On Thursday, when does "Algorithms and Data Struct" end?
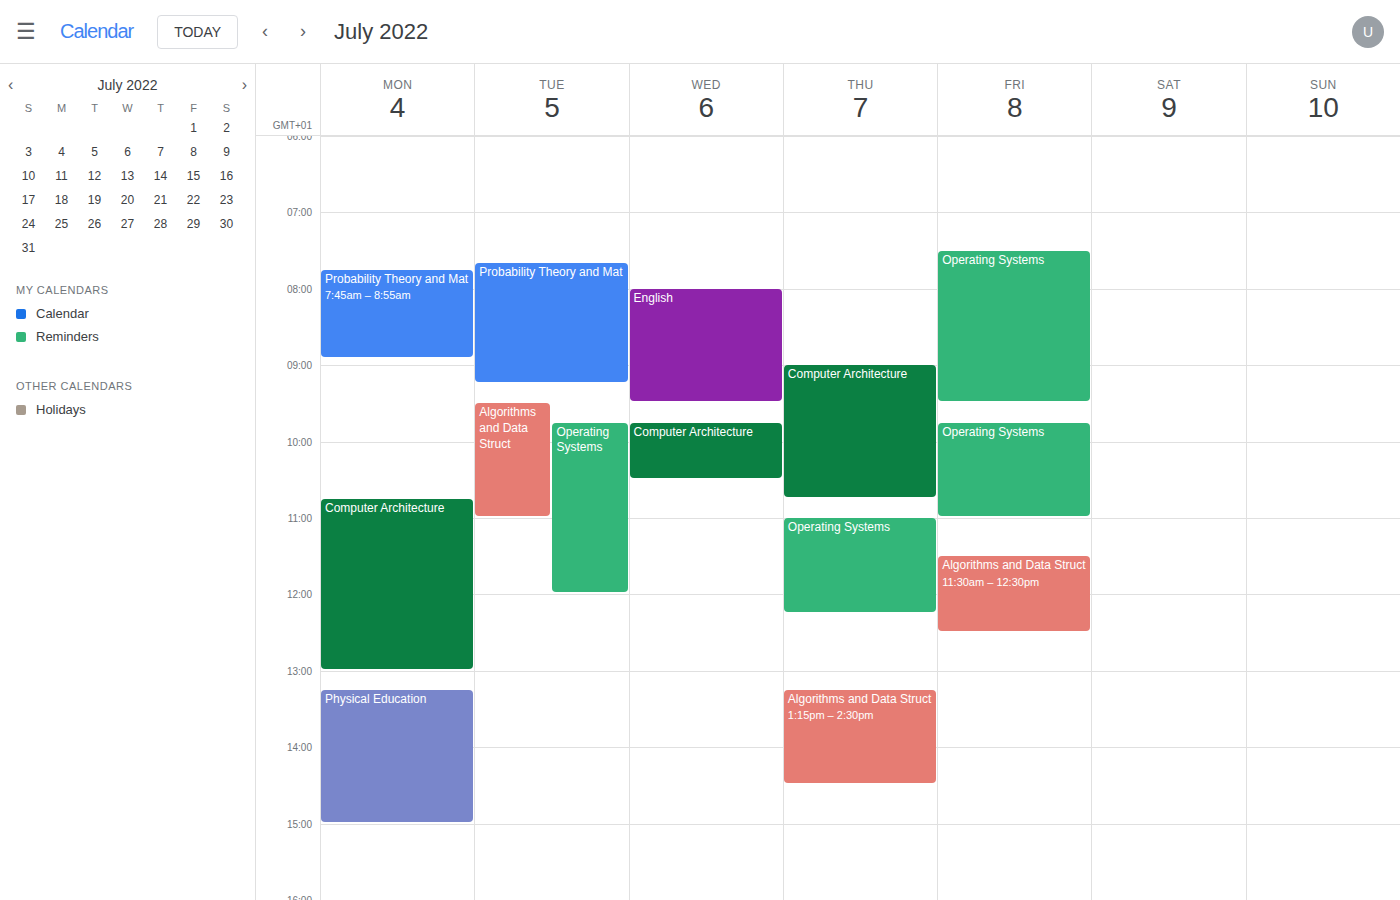
2:30 PM